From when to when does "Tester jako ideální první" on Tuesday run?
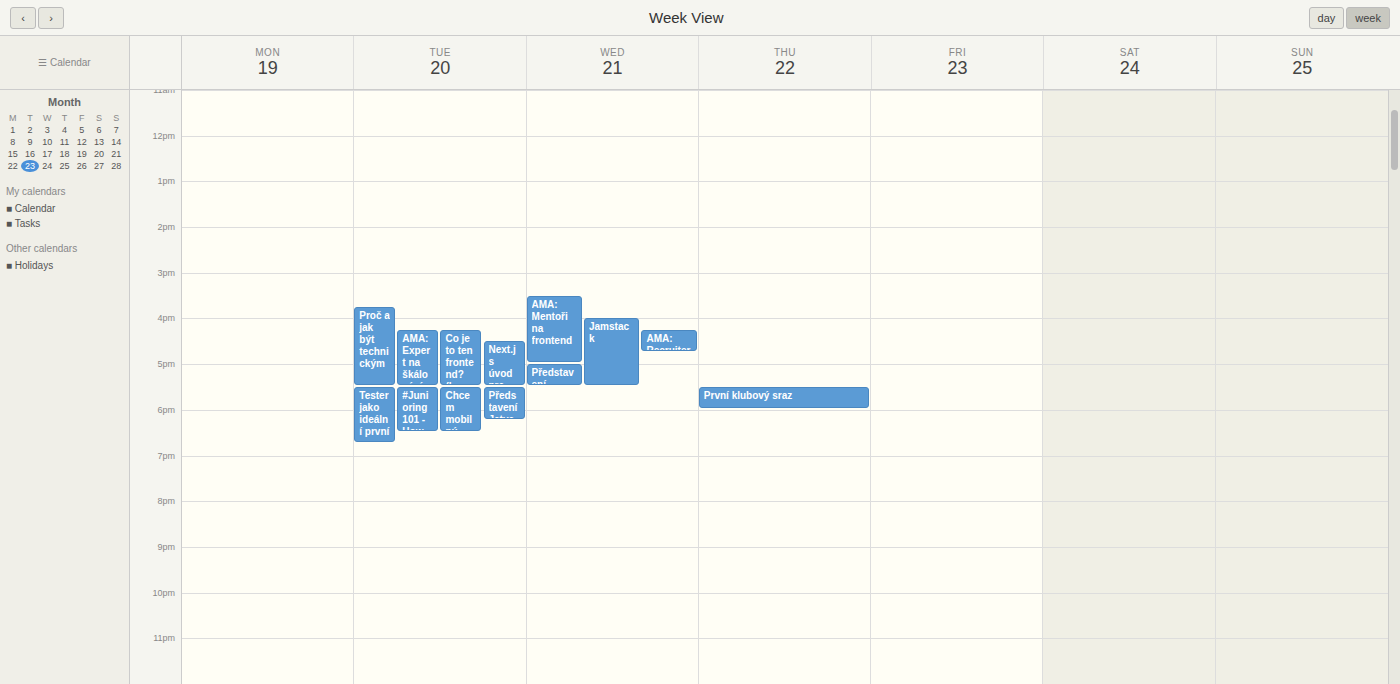
5:30 PM to 6:45 PM